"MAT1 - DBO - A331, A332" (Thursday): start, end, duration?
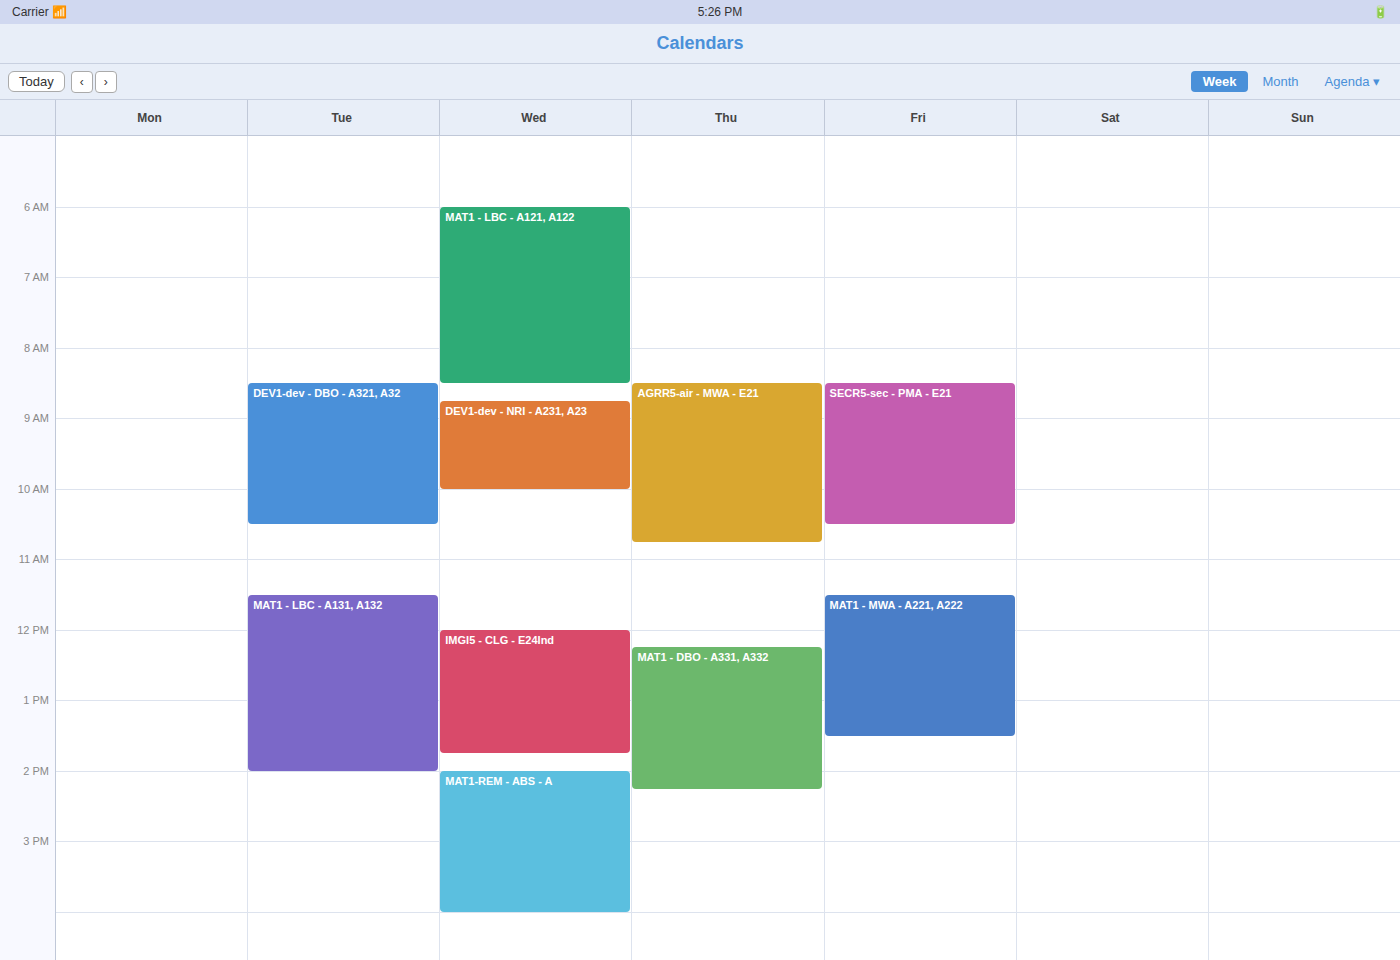
12:15 to 14:15, 2 hours